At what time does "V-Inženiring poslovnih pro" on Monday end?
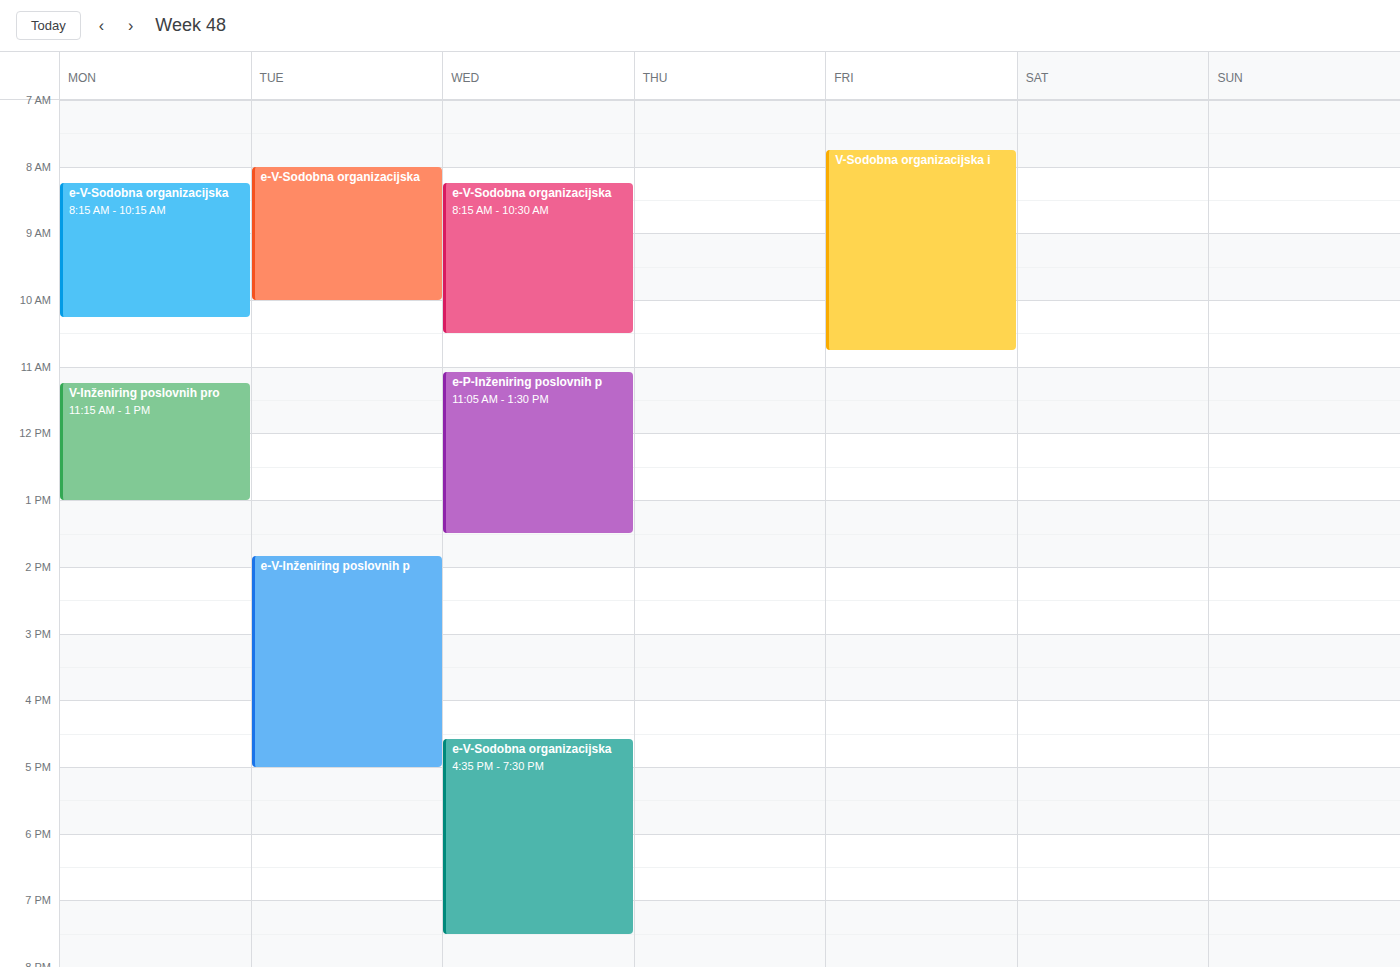
1:00 PM